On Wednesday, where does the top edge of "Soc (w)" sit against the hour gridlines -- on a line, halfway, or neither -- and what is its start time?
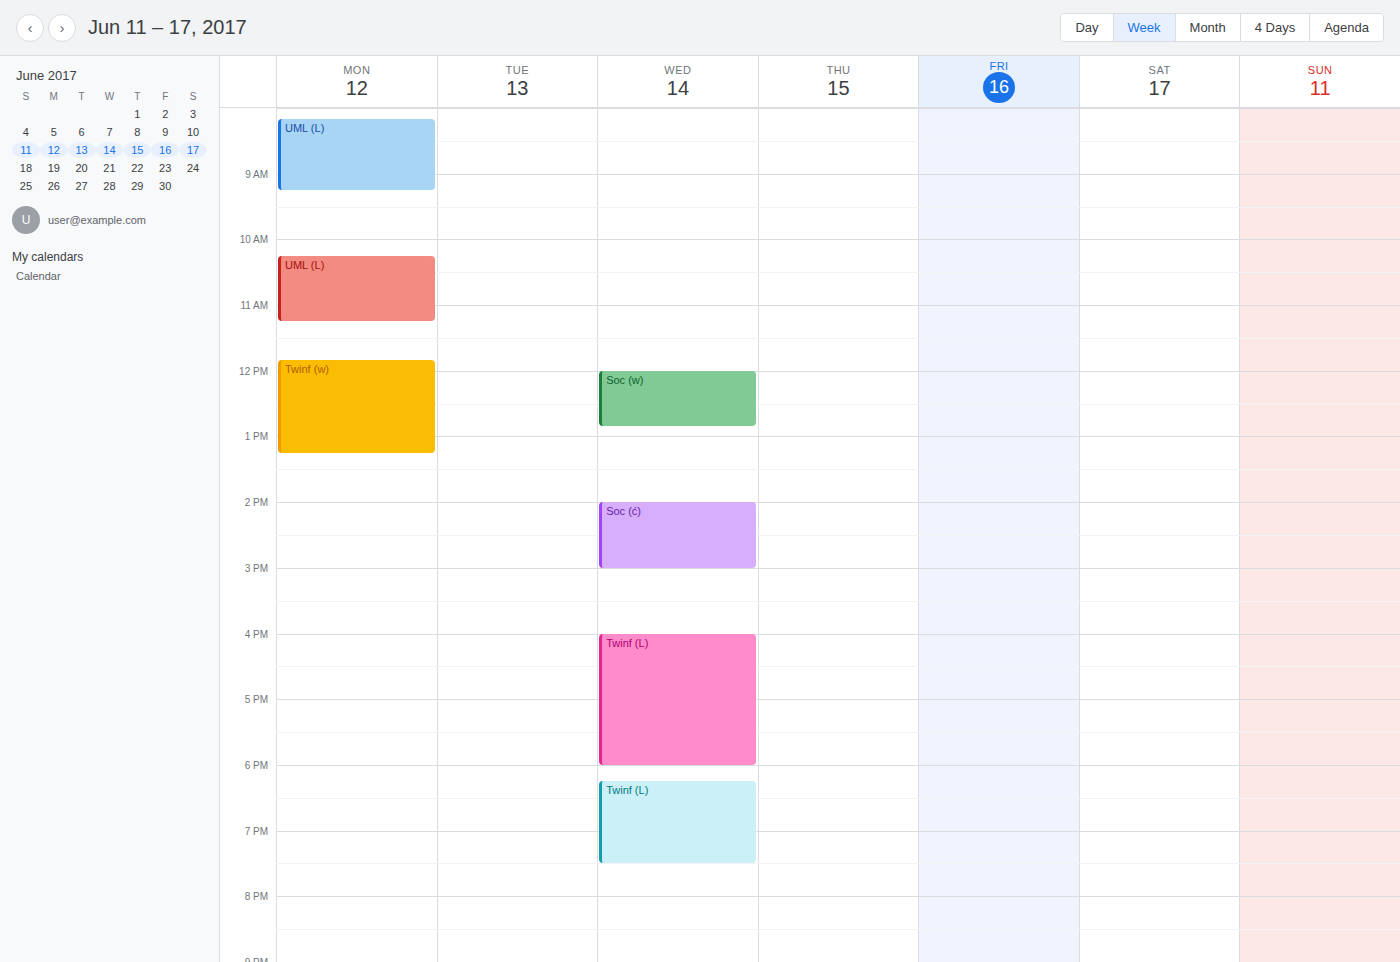
12:00 PM -- exactly on the 12 PM line.